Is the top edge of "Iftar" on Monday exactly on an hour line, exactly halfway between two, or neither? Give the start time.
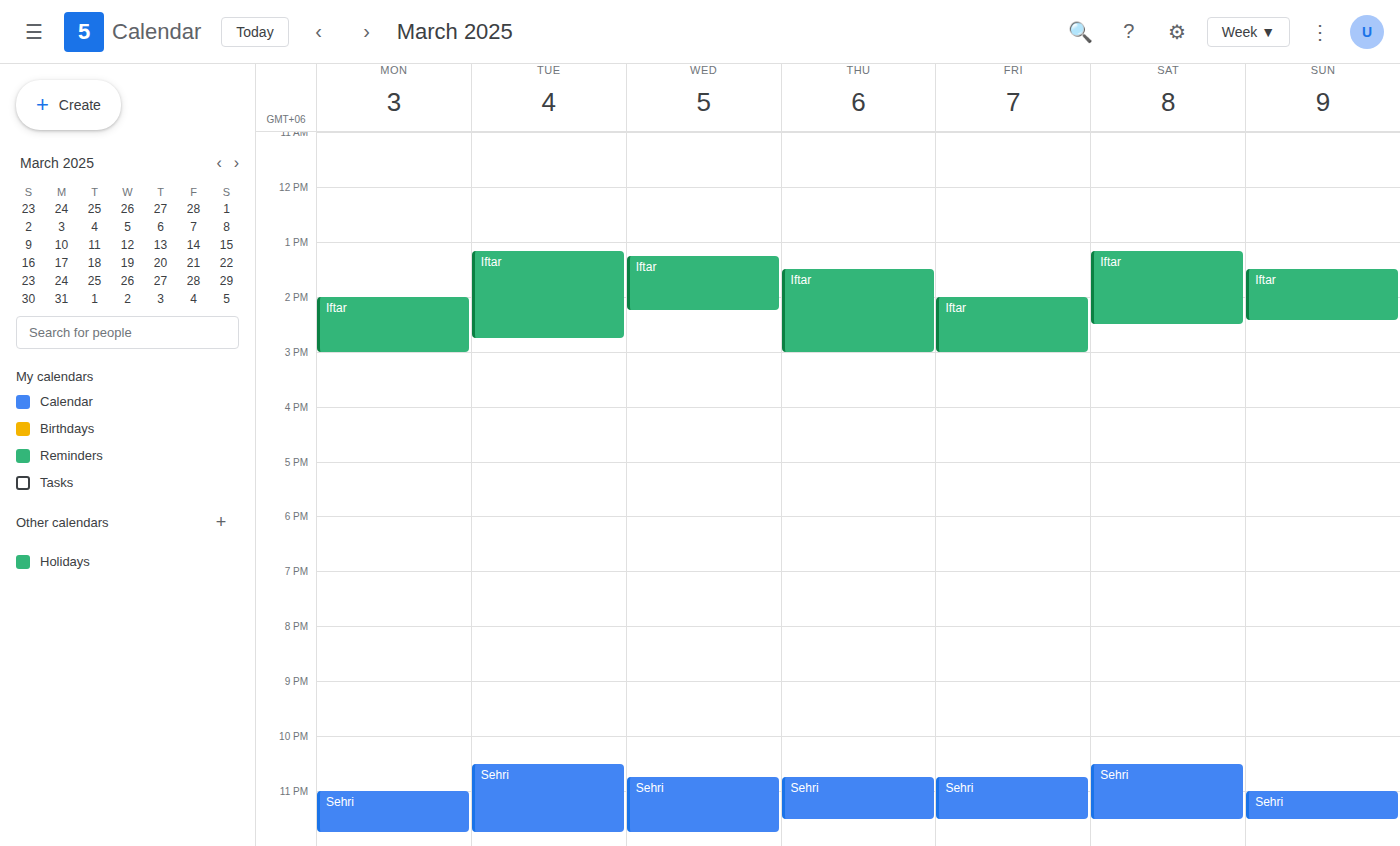
2:00 PM -- exactly on the 2 PM line.